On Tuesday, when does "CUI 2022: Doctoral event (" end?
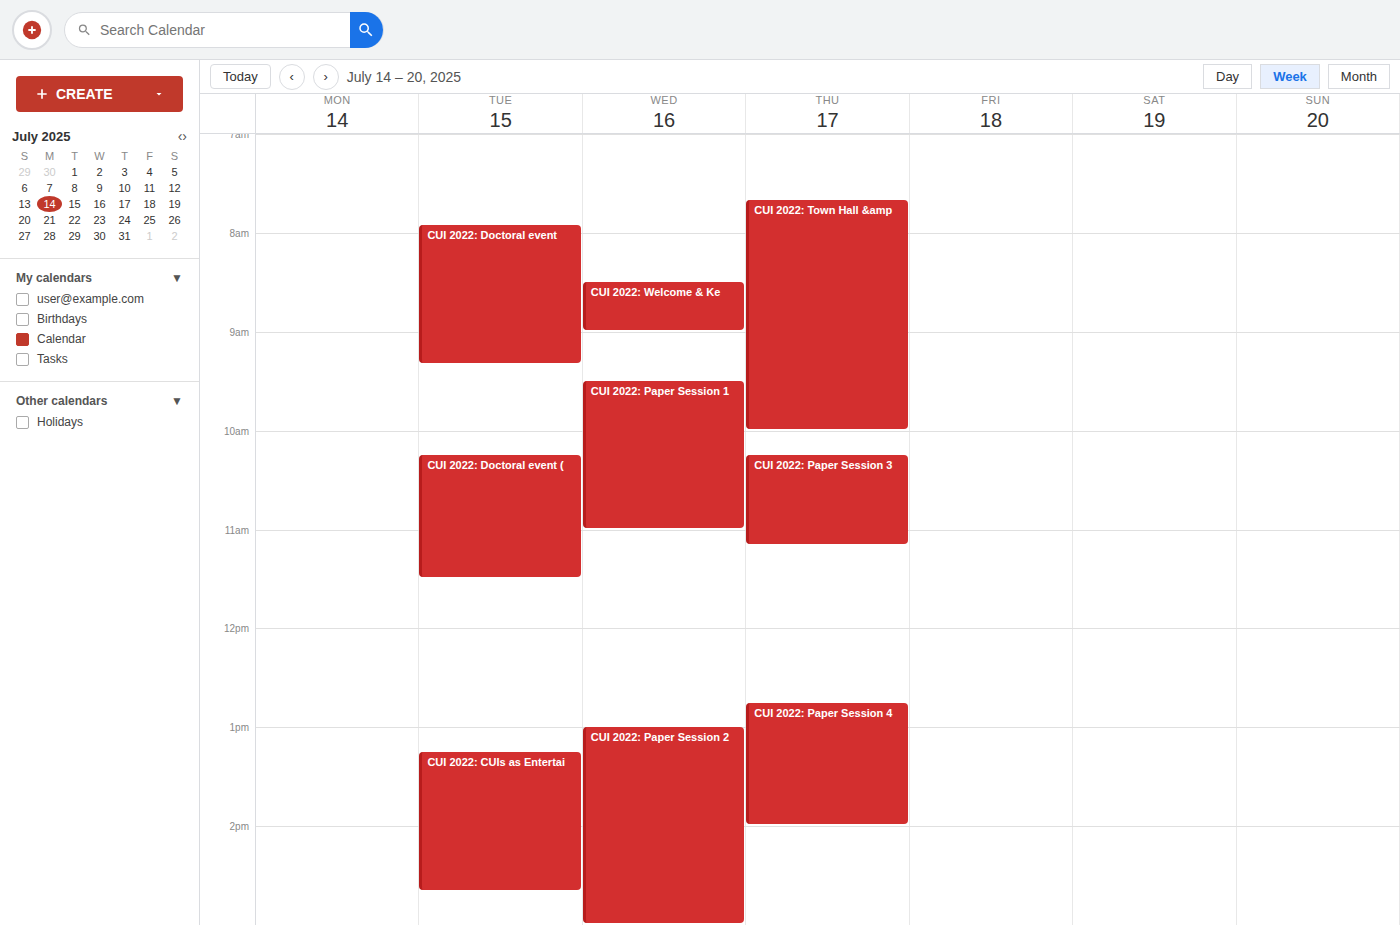
11:30 AM